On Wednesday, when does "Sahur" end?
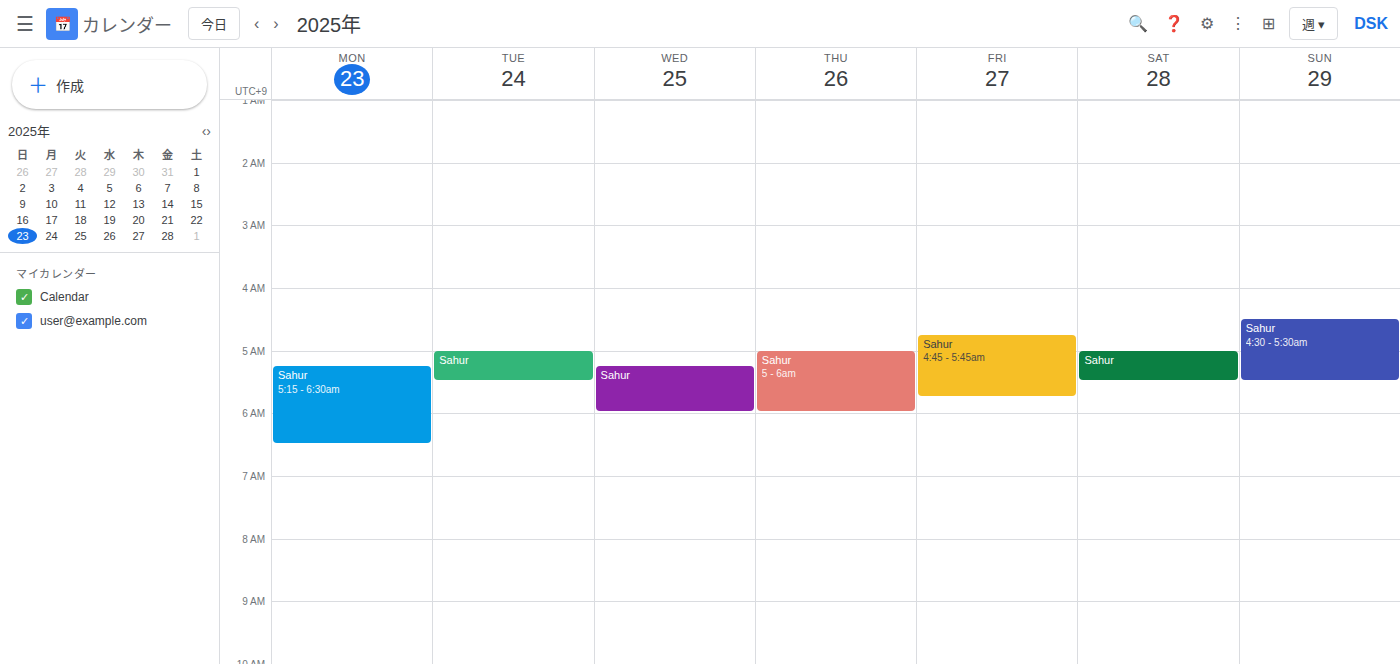
6:00 AM